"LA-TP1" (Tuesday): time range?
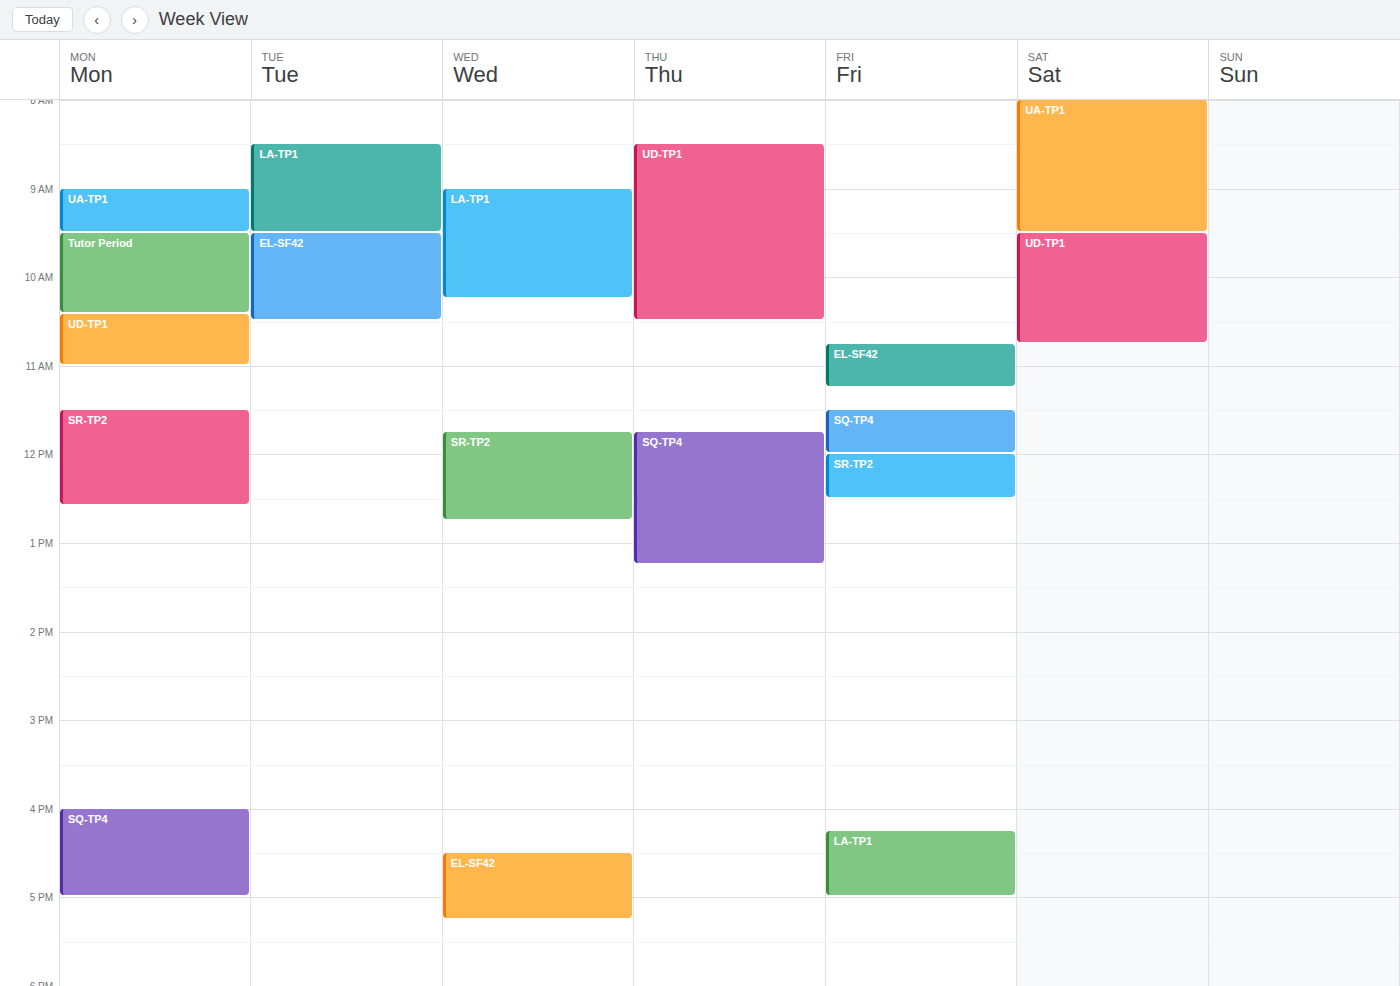
8:30 AM to 9:30 AM